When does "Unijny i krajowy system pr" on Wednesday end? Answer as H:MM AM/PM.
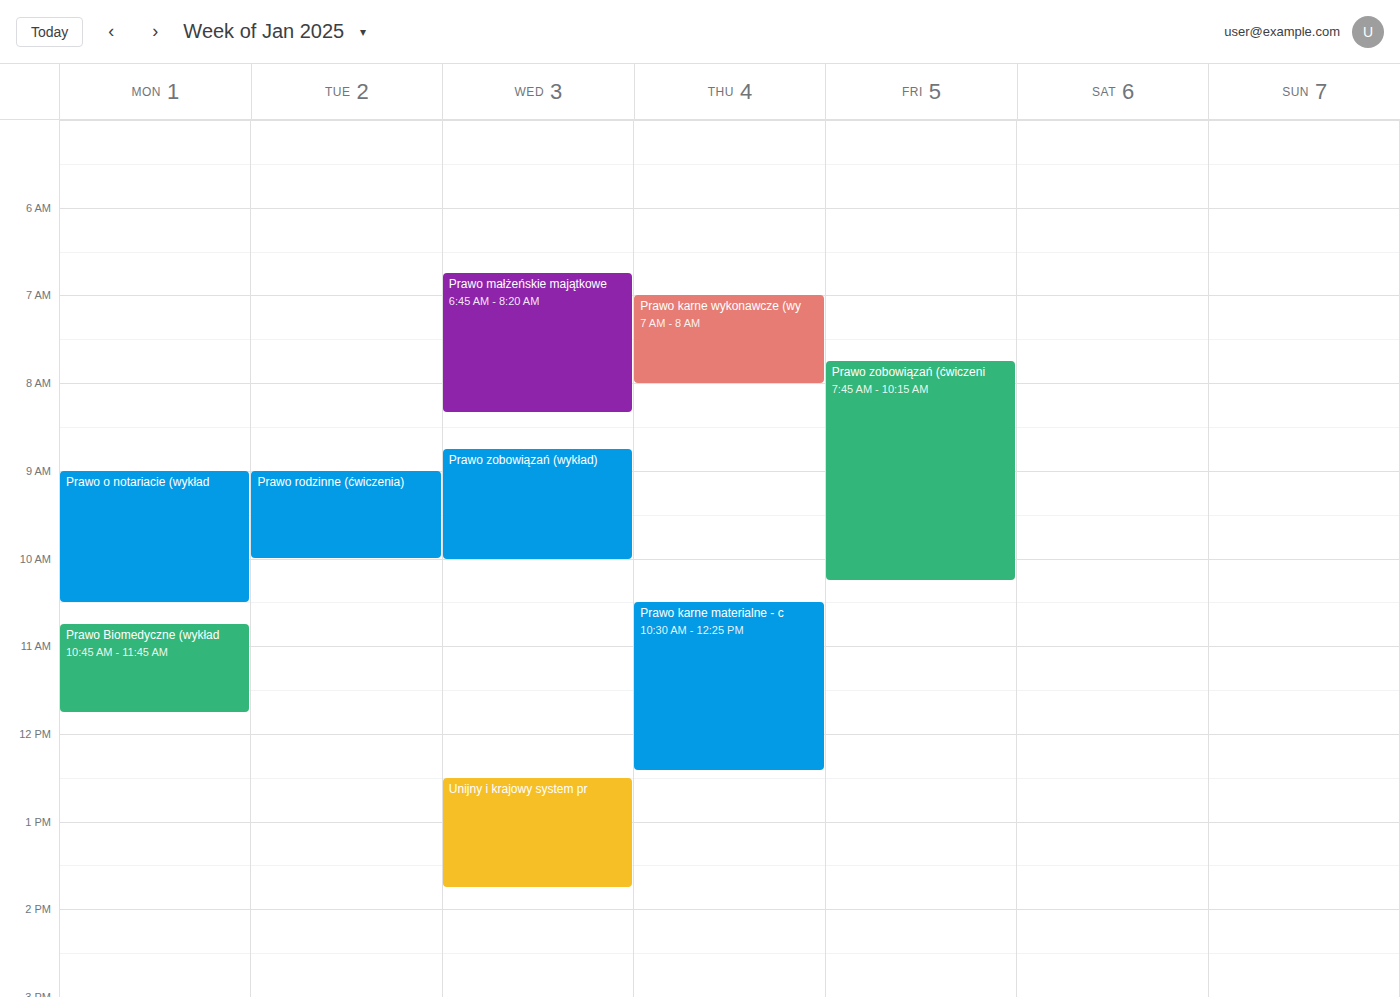
1:45 PM